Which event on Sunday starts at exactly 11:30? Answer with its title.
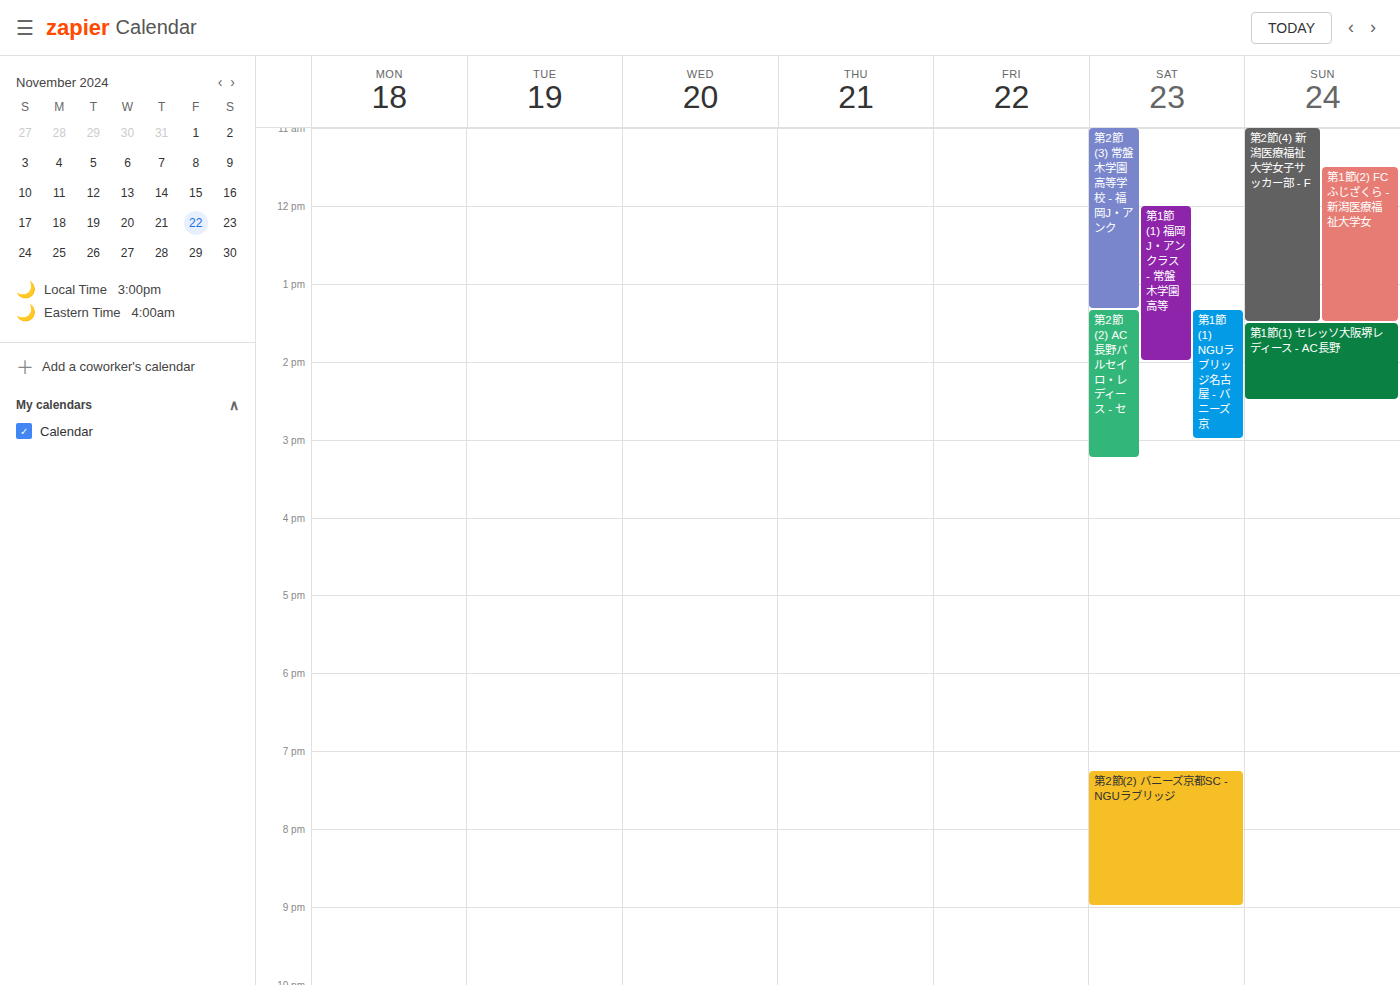
"第1節(2) FCふじざくら - 新潟医療福祉大学女"